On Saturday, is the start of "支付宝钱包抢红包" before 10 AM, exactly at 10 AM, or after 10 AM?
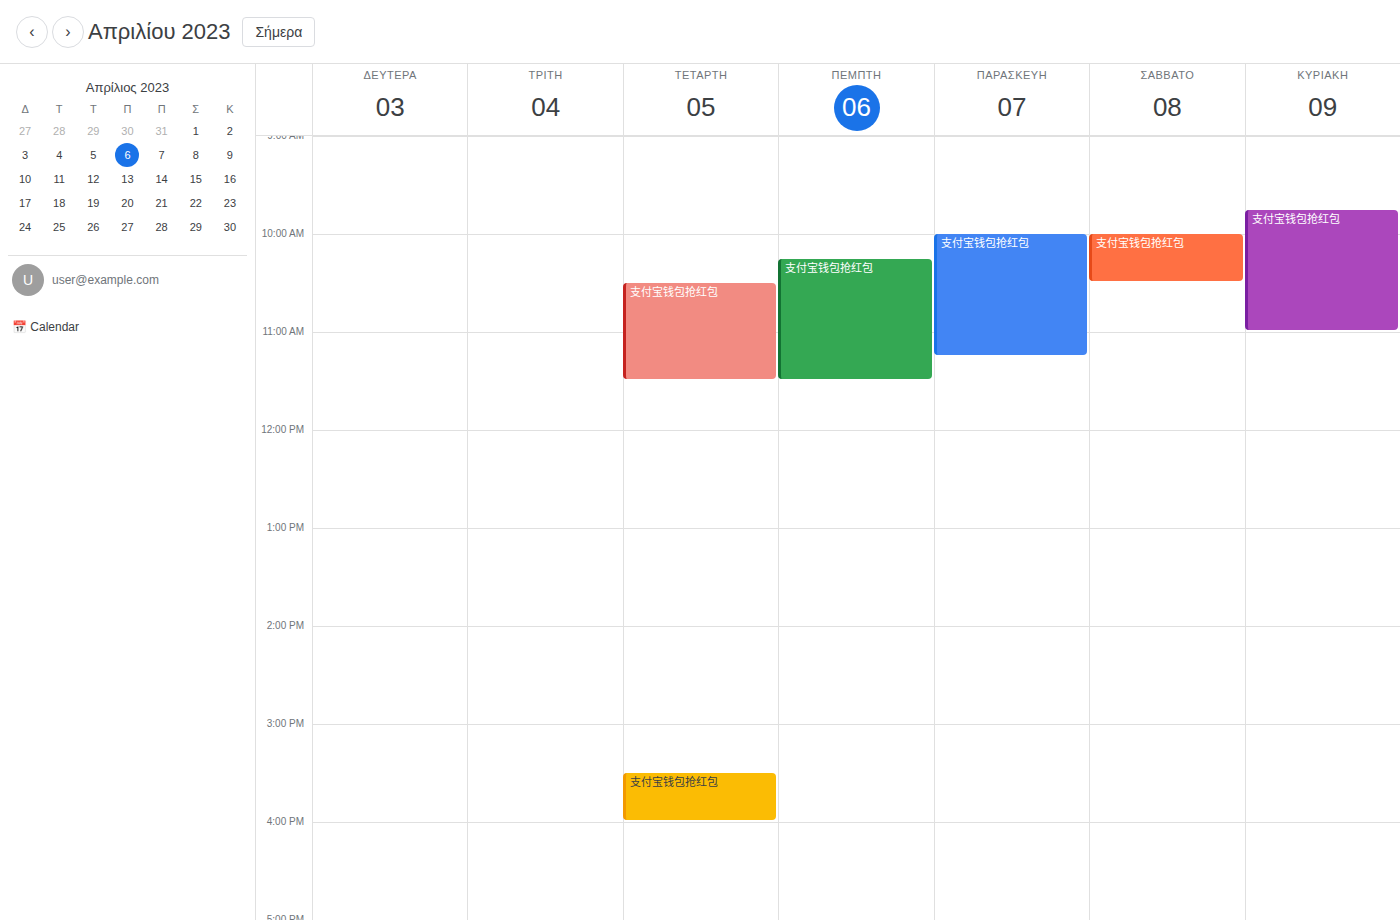
10:00 AM -- exactly at 10 AM, on the 10 AM line.